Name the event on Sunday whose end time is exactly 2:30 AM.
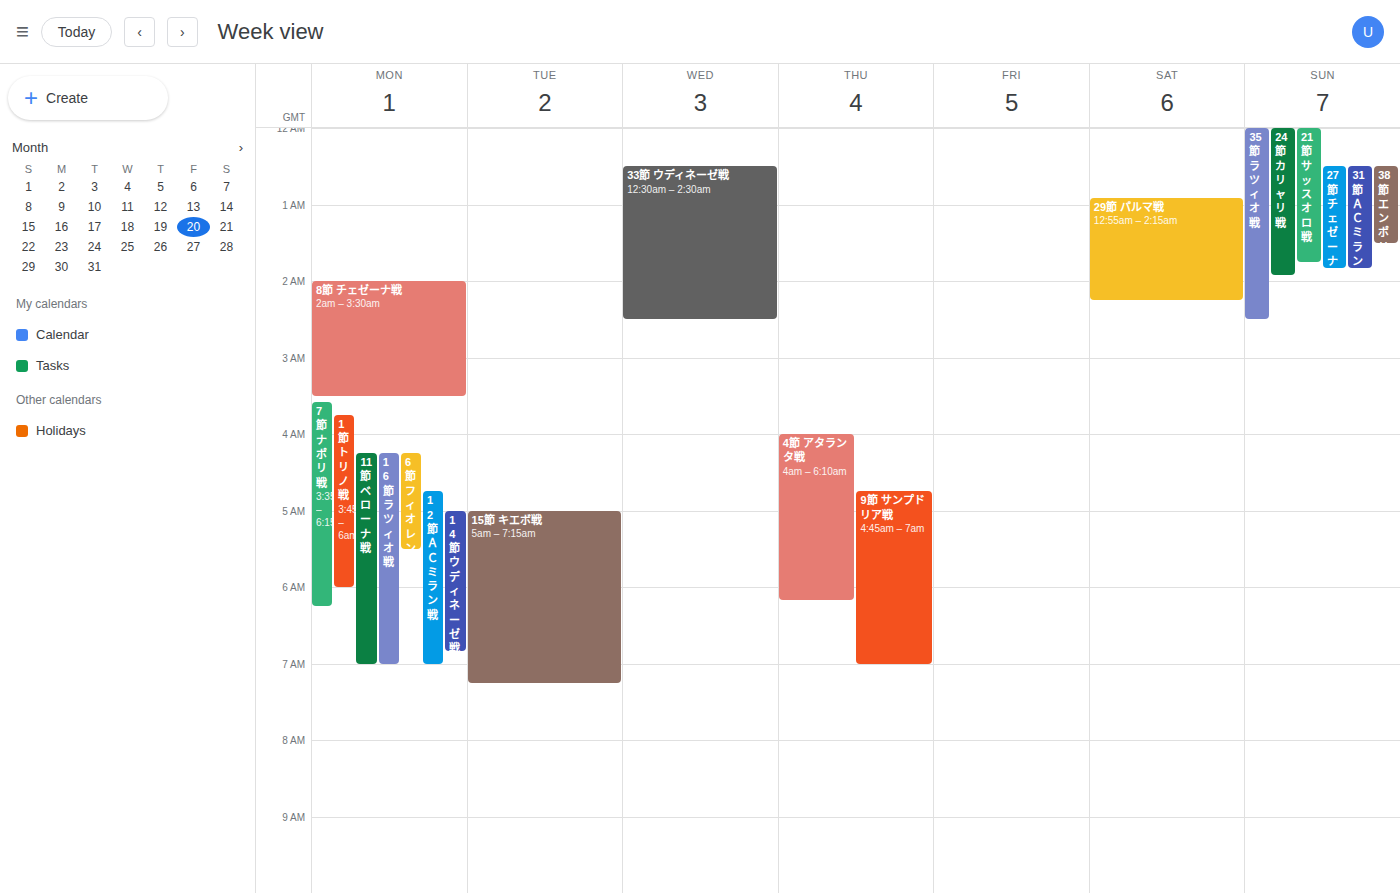
"35節 ラツィオ戦"